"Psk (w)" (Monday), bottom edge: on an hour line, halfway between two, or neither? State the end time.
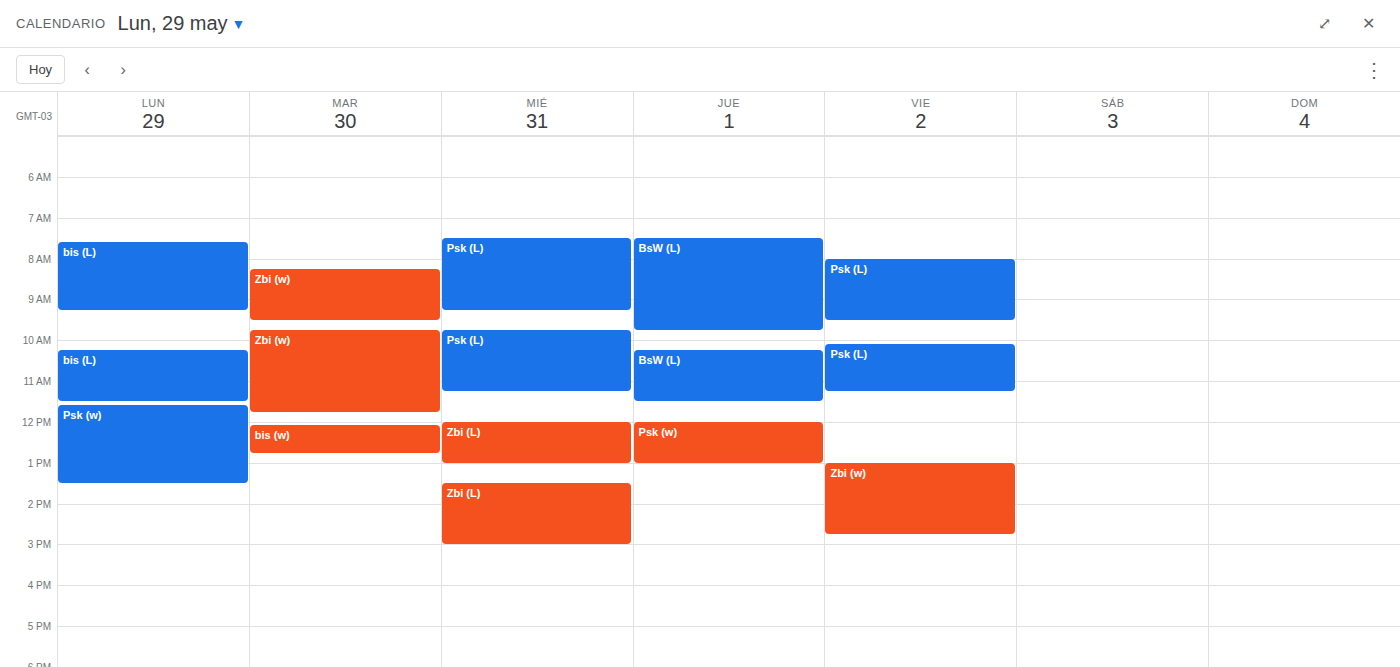
13:30 -- halfway between the 13:00 and 14:00 lines.